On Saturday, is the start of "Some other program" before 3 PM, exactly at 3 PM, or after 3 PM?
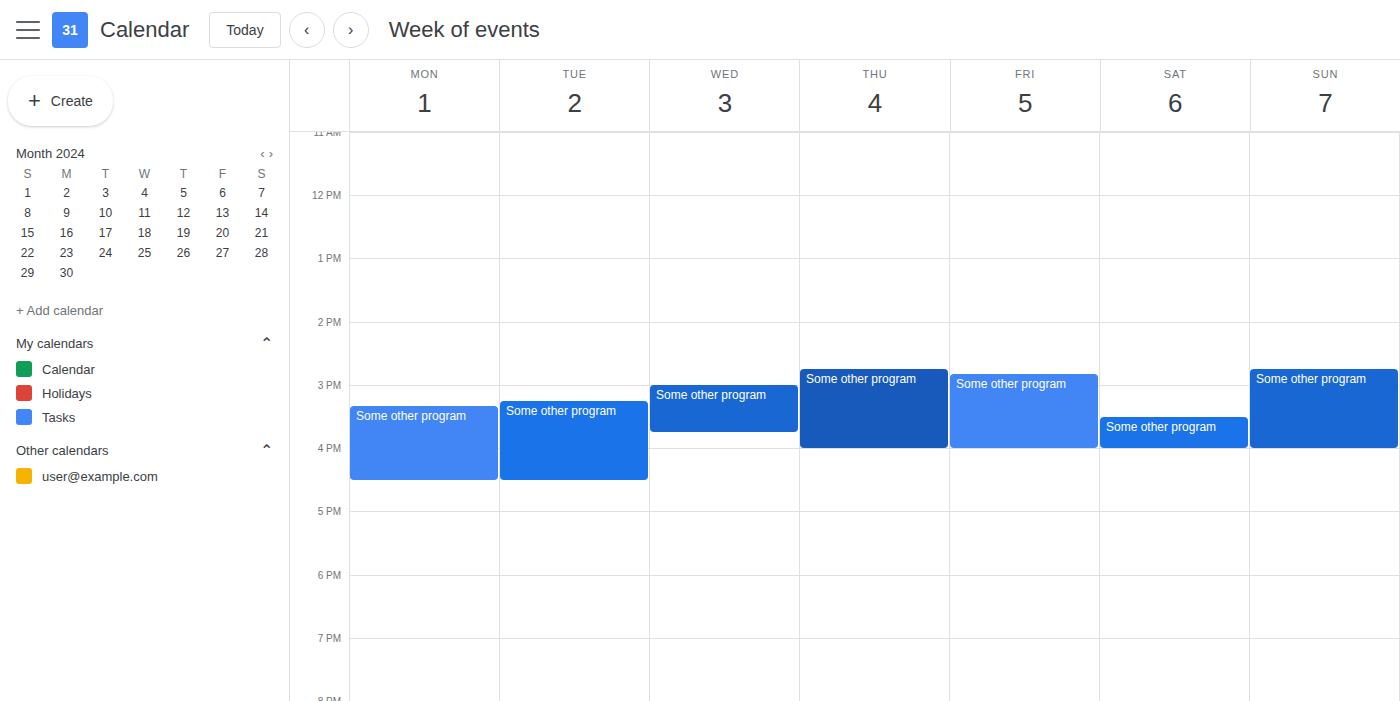
3:30 PM -- after 3 PM, 30 minutes below the 3 PM line.